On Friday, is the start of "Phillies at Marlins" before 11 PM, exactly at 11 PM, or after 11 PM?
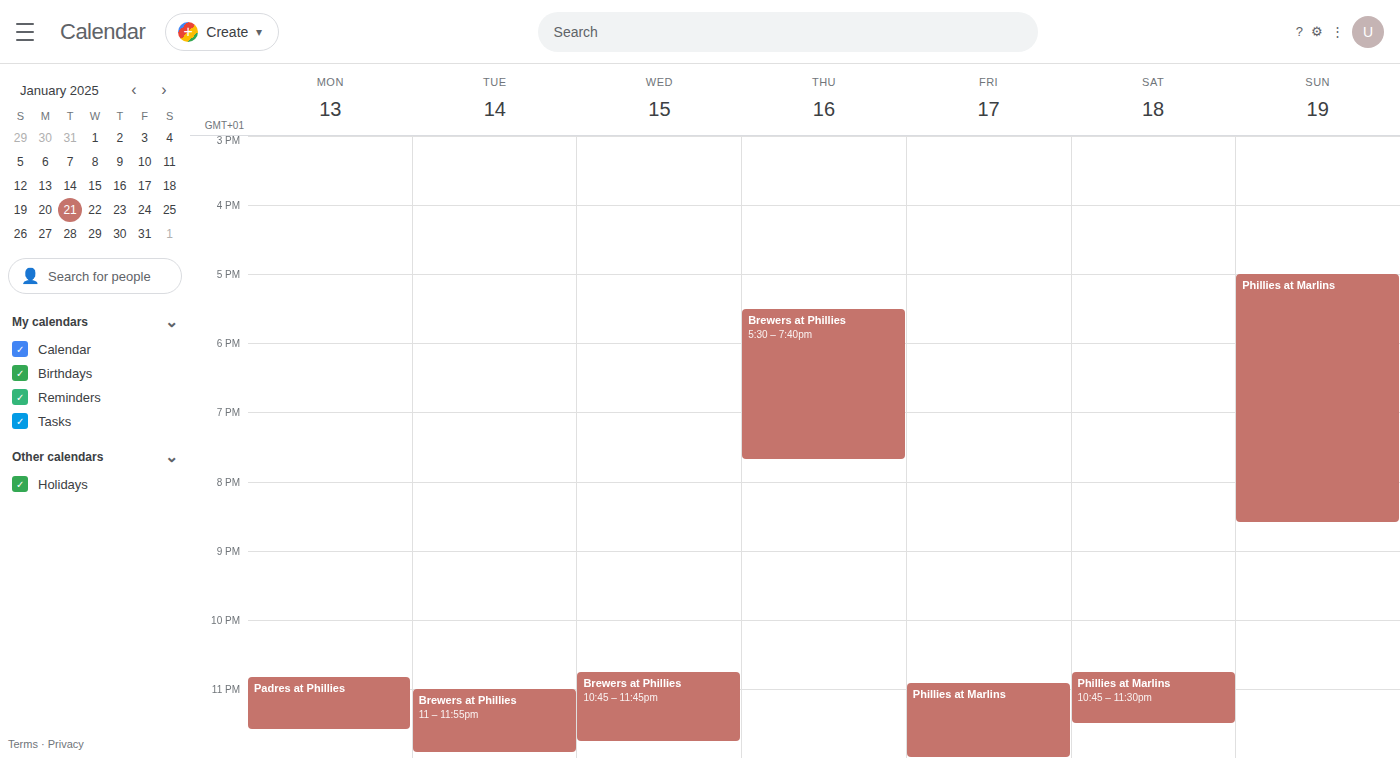
10:55 PM -- before 11 PM, 5 minutes above the 11 PM line.